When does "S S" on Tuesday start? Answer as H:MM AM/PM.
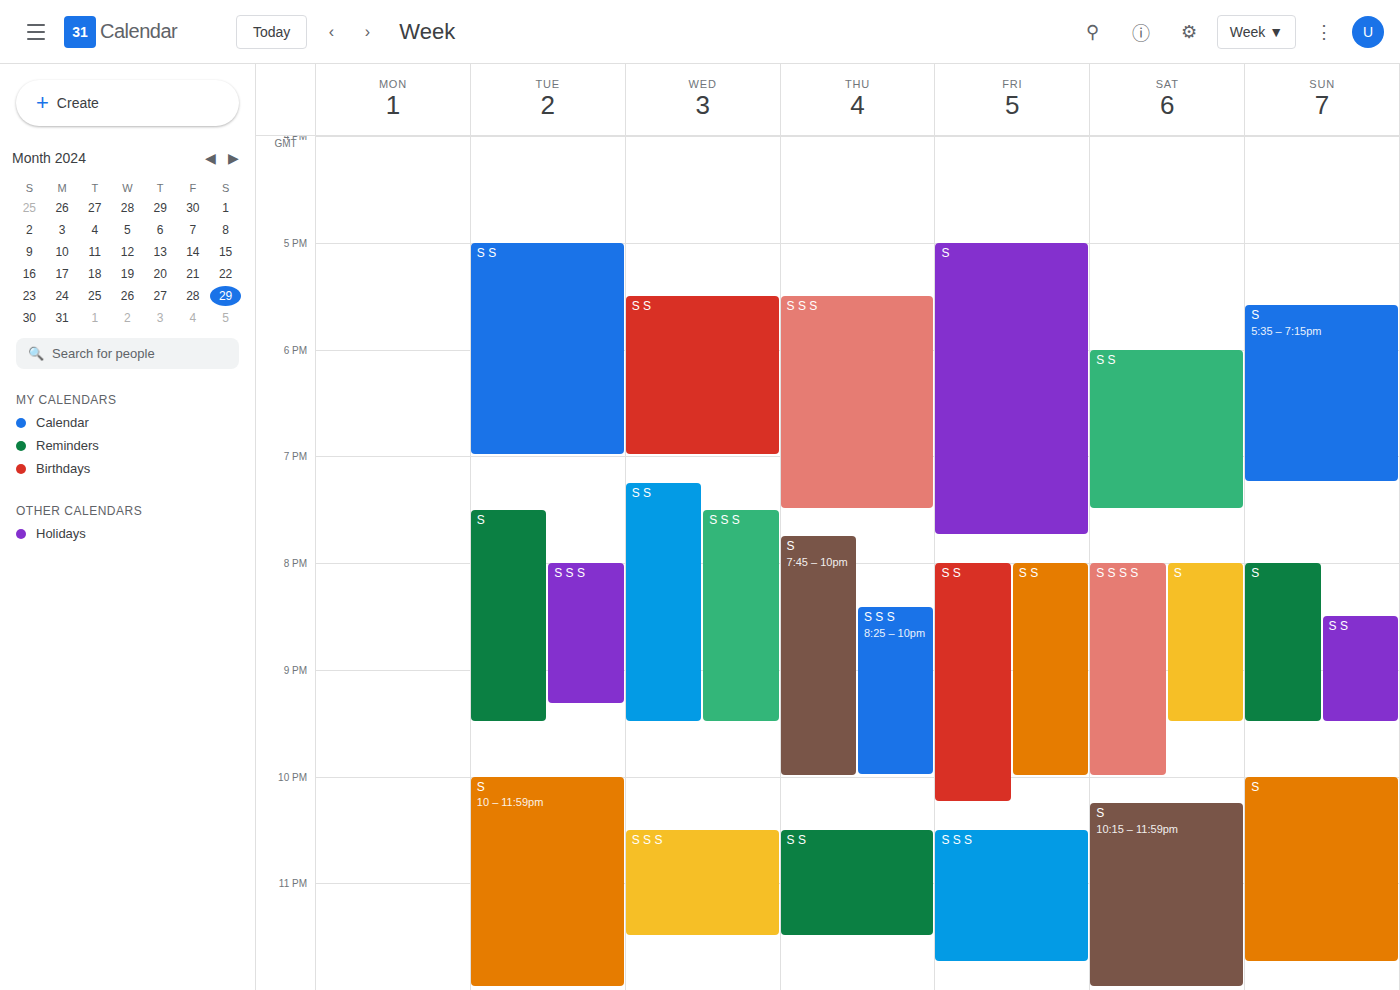
5:00 PM